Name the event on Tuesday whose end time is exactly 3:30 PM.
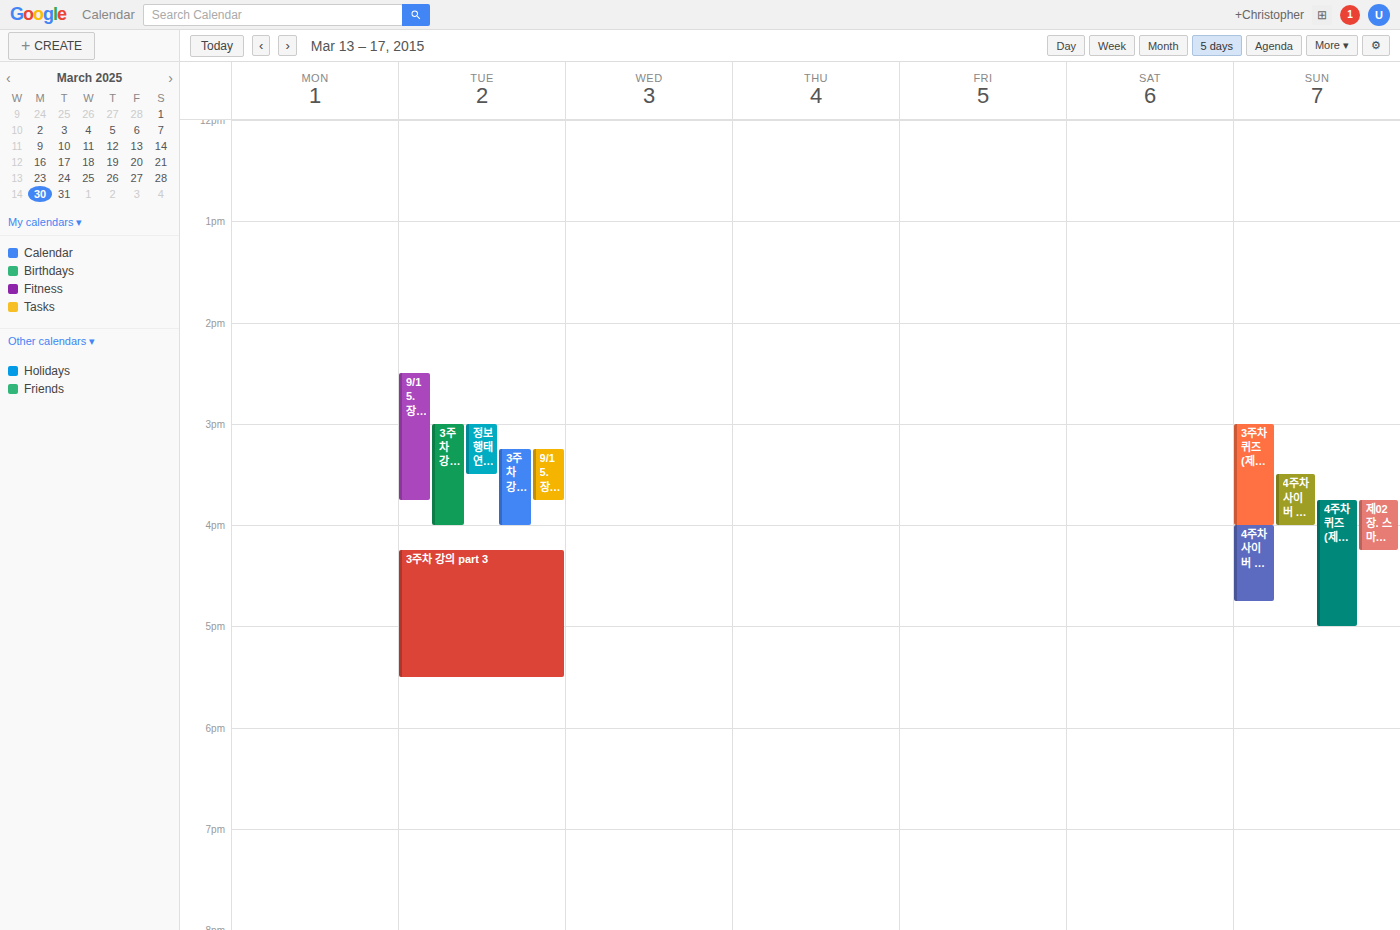
"정보행태연구의 핵심개념과 영역"